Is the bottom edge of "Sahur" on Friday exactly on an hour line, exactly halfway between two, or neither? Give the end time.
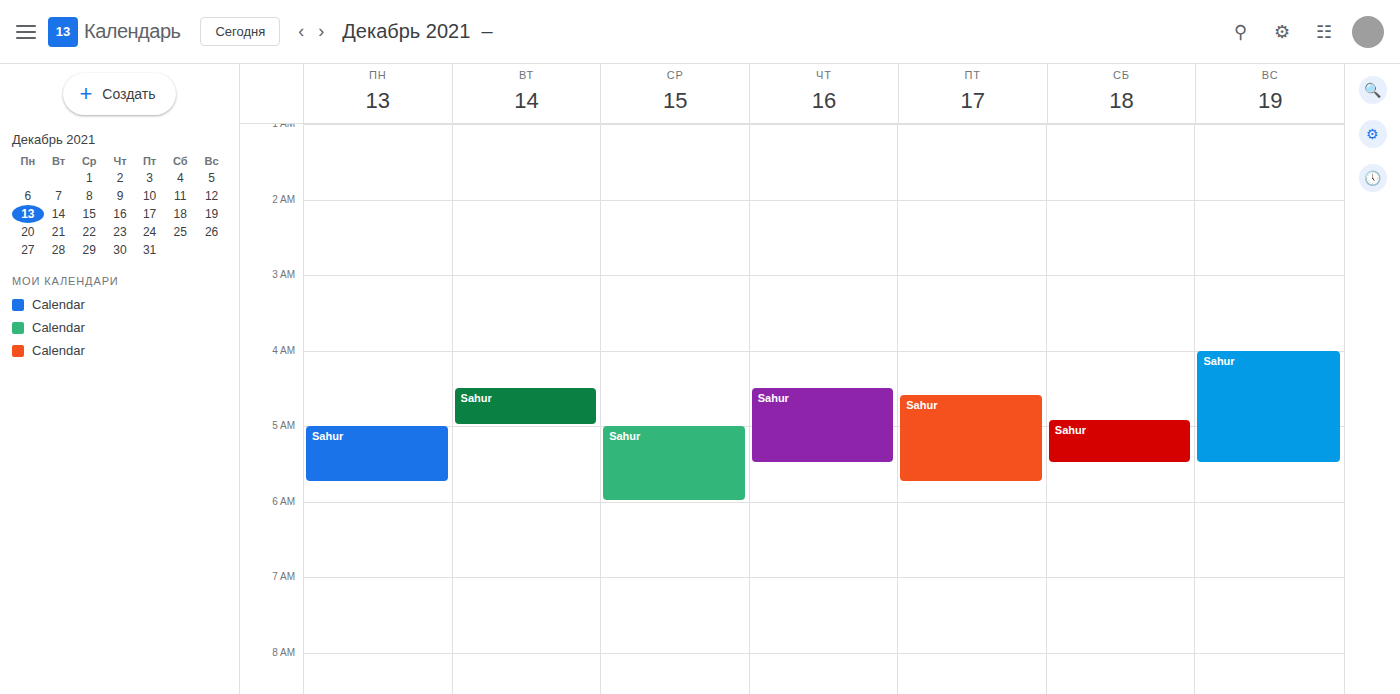
5:45 AM -- neither: three quarters of the way from the 5 AM line to the 6 AM line.